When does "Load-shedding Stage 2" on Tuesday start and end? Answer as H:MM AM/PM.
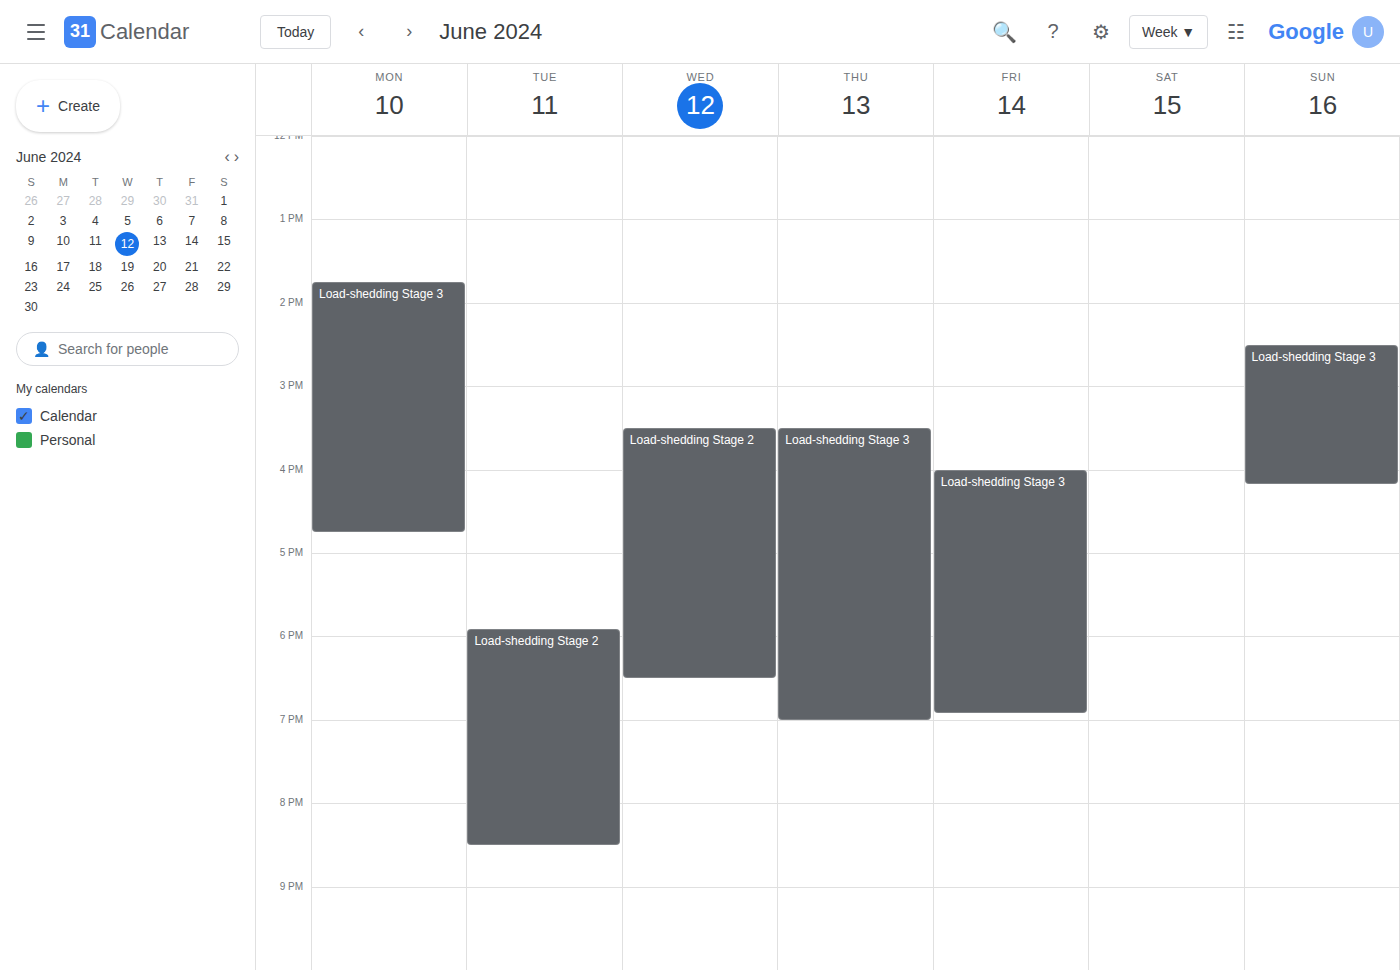
5:55 PM to 8:30 PM